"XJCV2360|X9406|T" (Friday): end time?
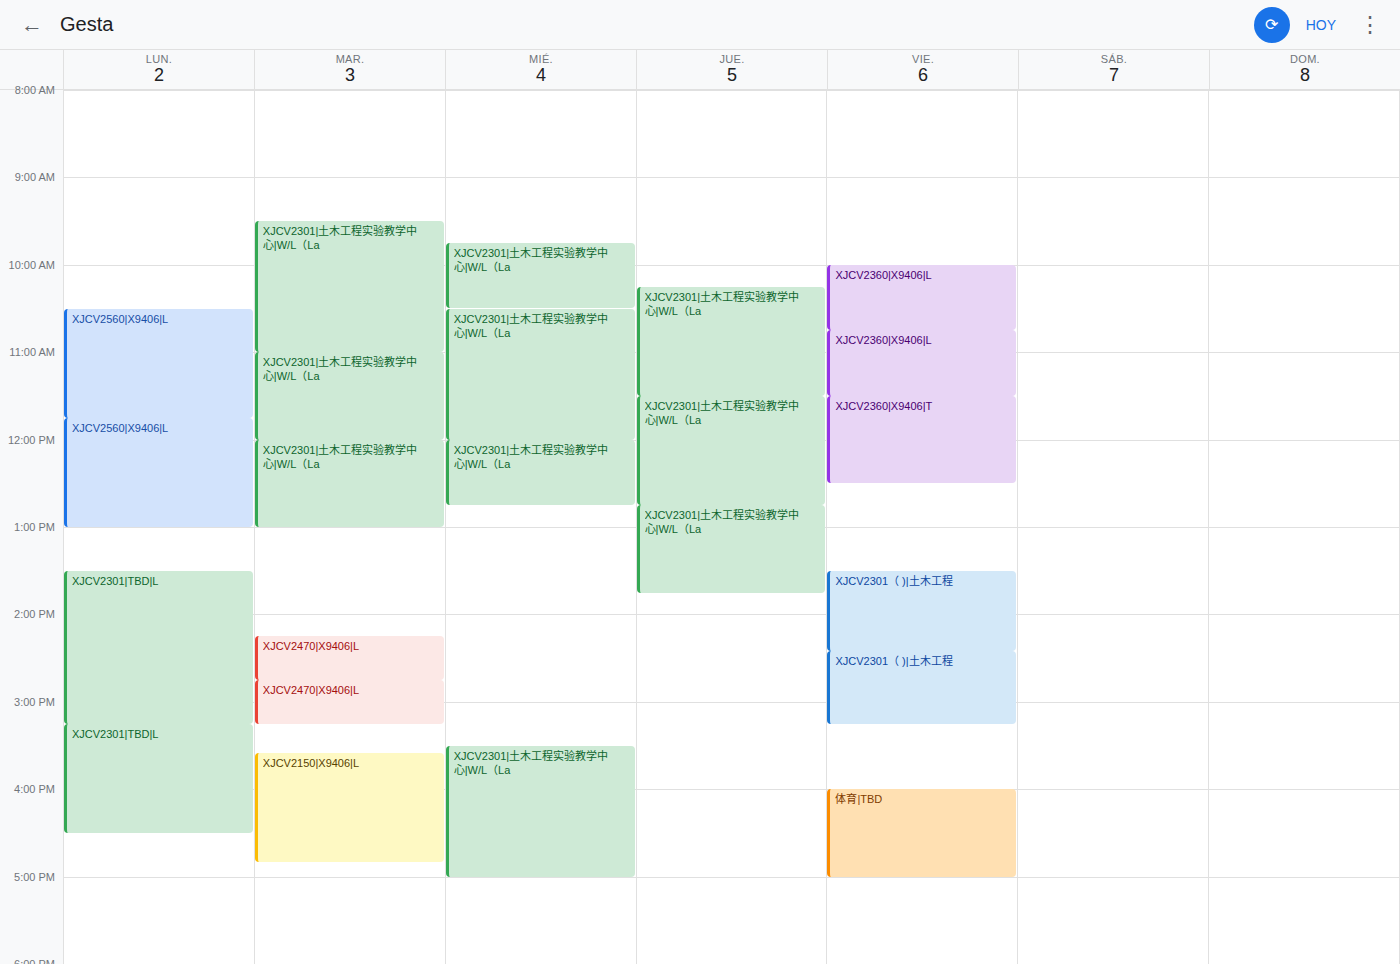
12:30 PM